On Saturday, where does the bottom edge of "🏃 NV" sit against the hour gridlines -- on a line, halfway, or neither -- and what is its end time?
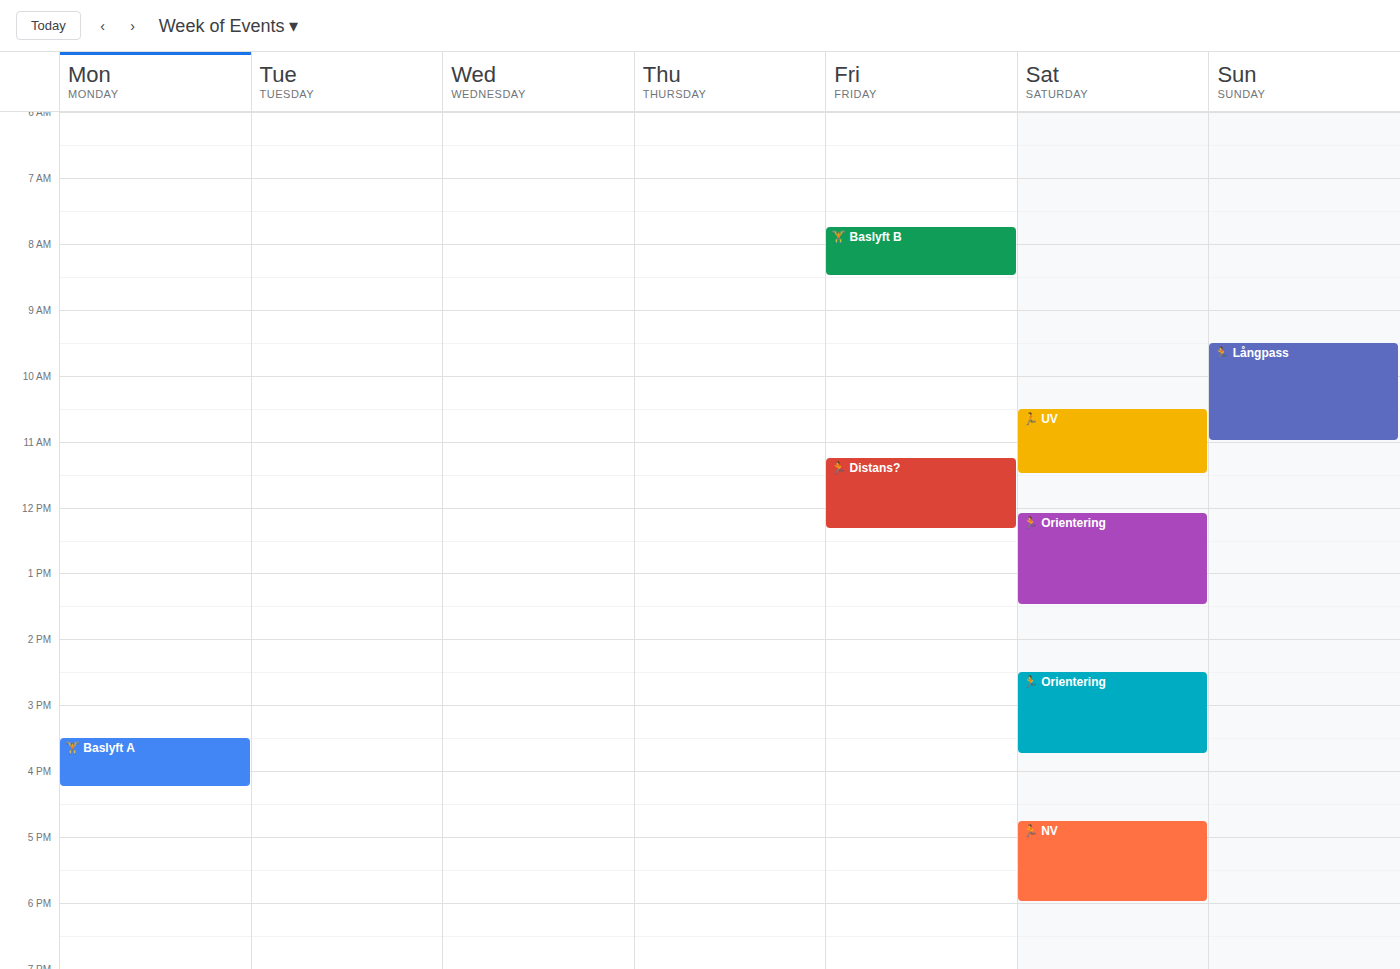
6:00 PM -- exactly on the 6 PM line.